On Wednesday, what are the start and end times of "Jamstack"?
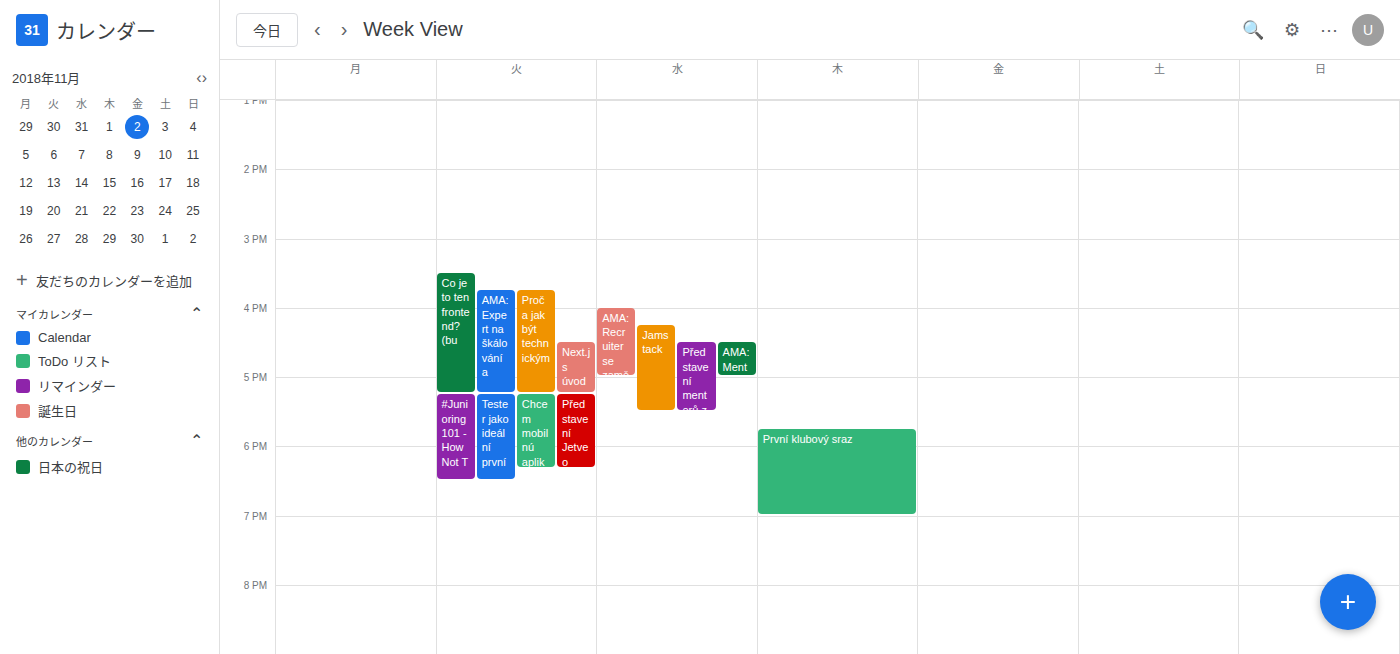
4:15 PM to 5:30 PM